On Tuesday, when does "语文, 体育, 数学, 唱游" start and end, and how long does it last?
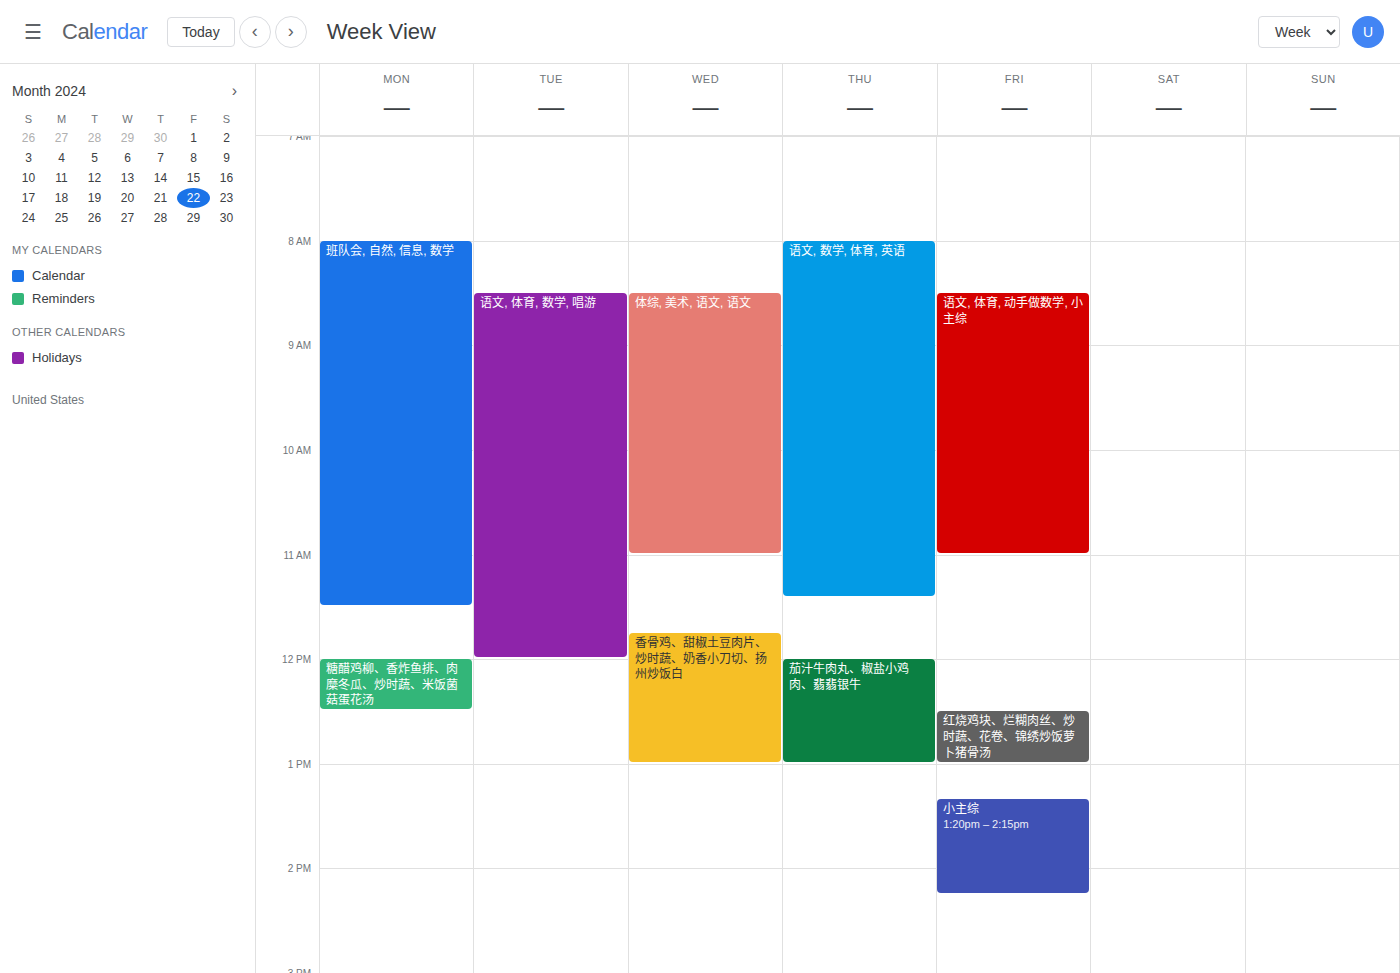
8:30 AM to 12:00 PM, 3 hours 30 minutes